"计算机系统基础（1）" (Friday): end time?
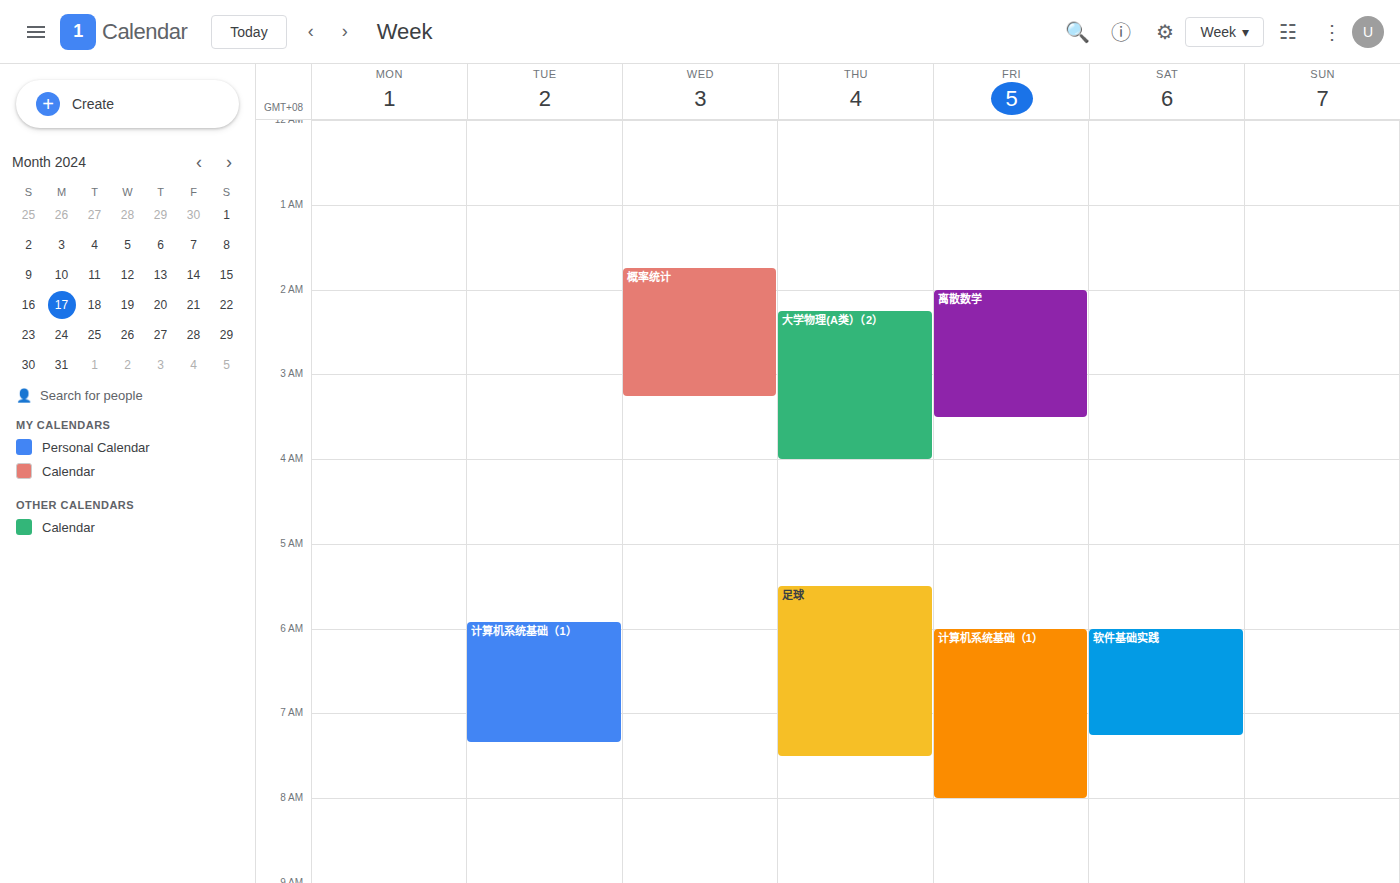
8:00 AM